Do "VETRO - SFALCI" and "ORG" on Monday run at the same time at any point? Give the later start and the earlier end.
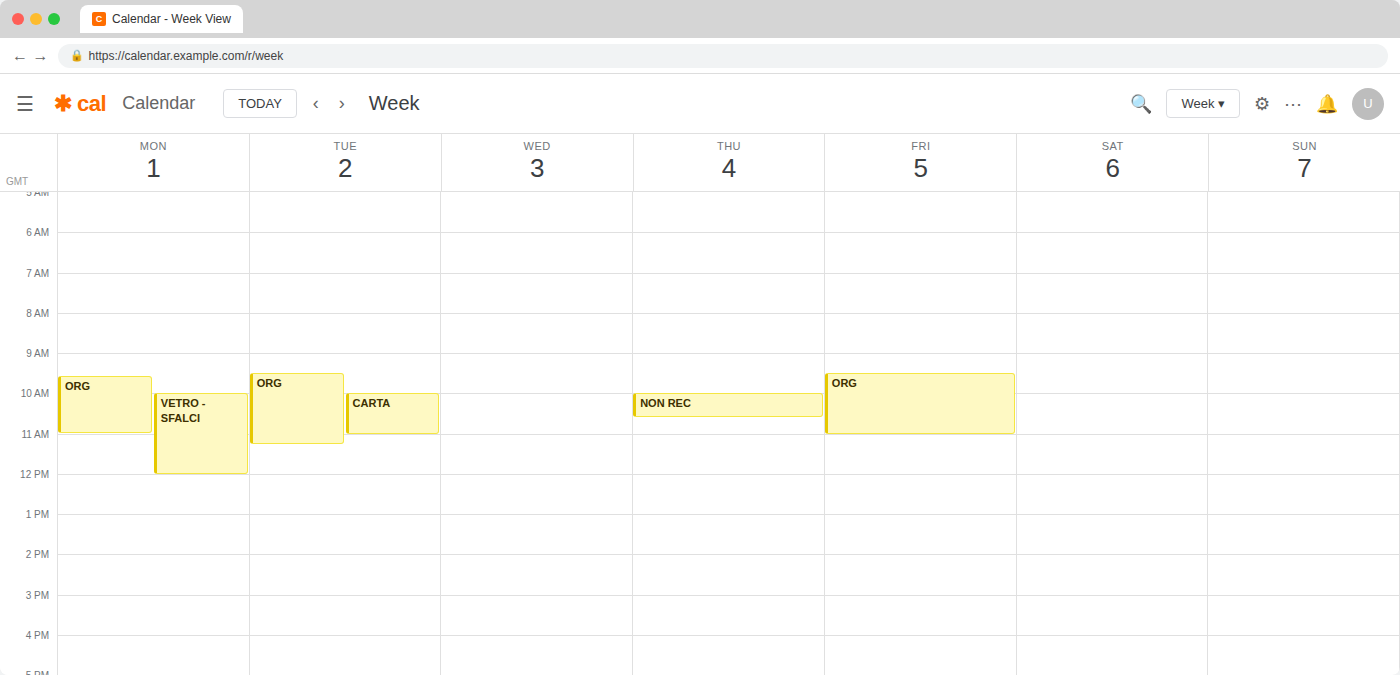
"VETRO - SFALCI" starts at 10:00 AM, before "ORG" ends at 11:00 AM -- they overlap.